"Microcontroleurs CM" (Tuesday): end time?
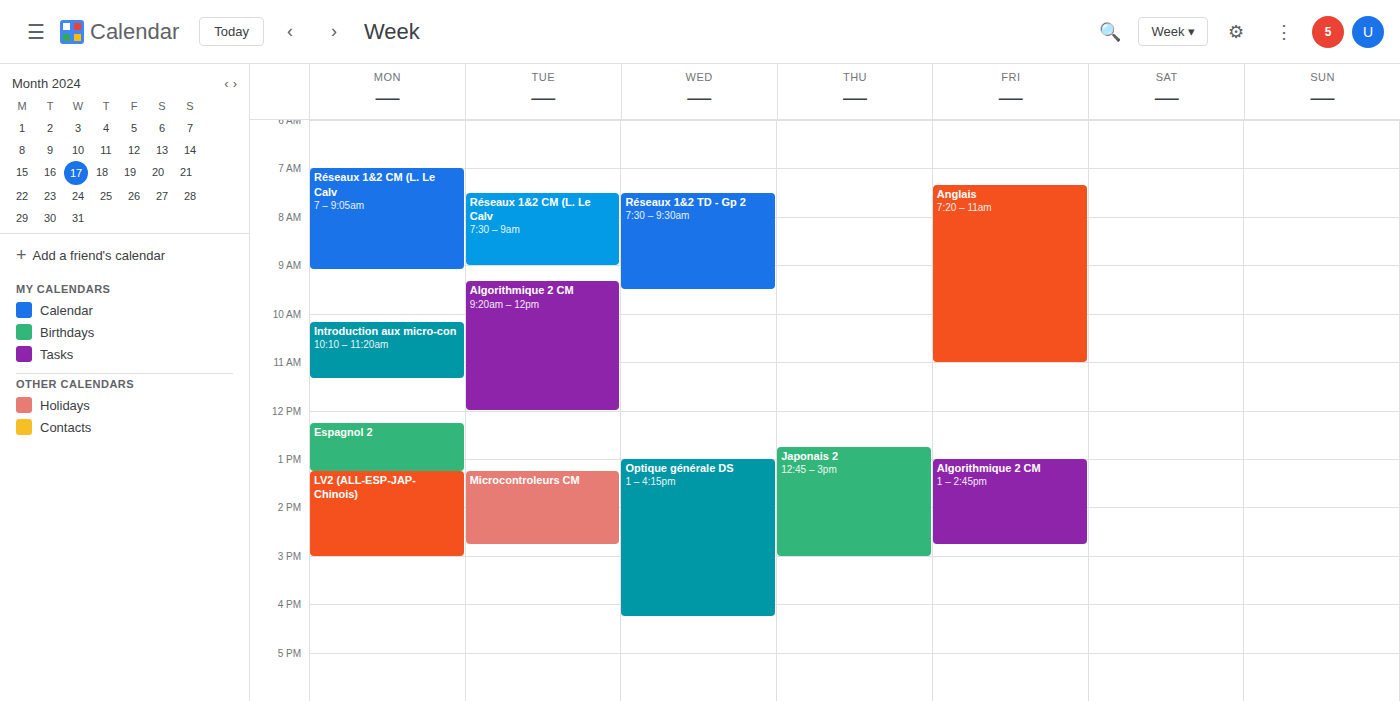
2:45 PM